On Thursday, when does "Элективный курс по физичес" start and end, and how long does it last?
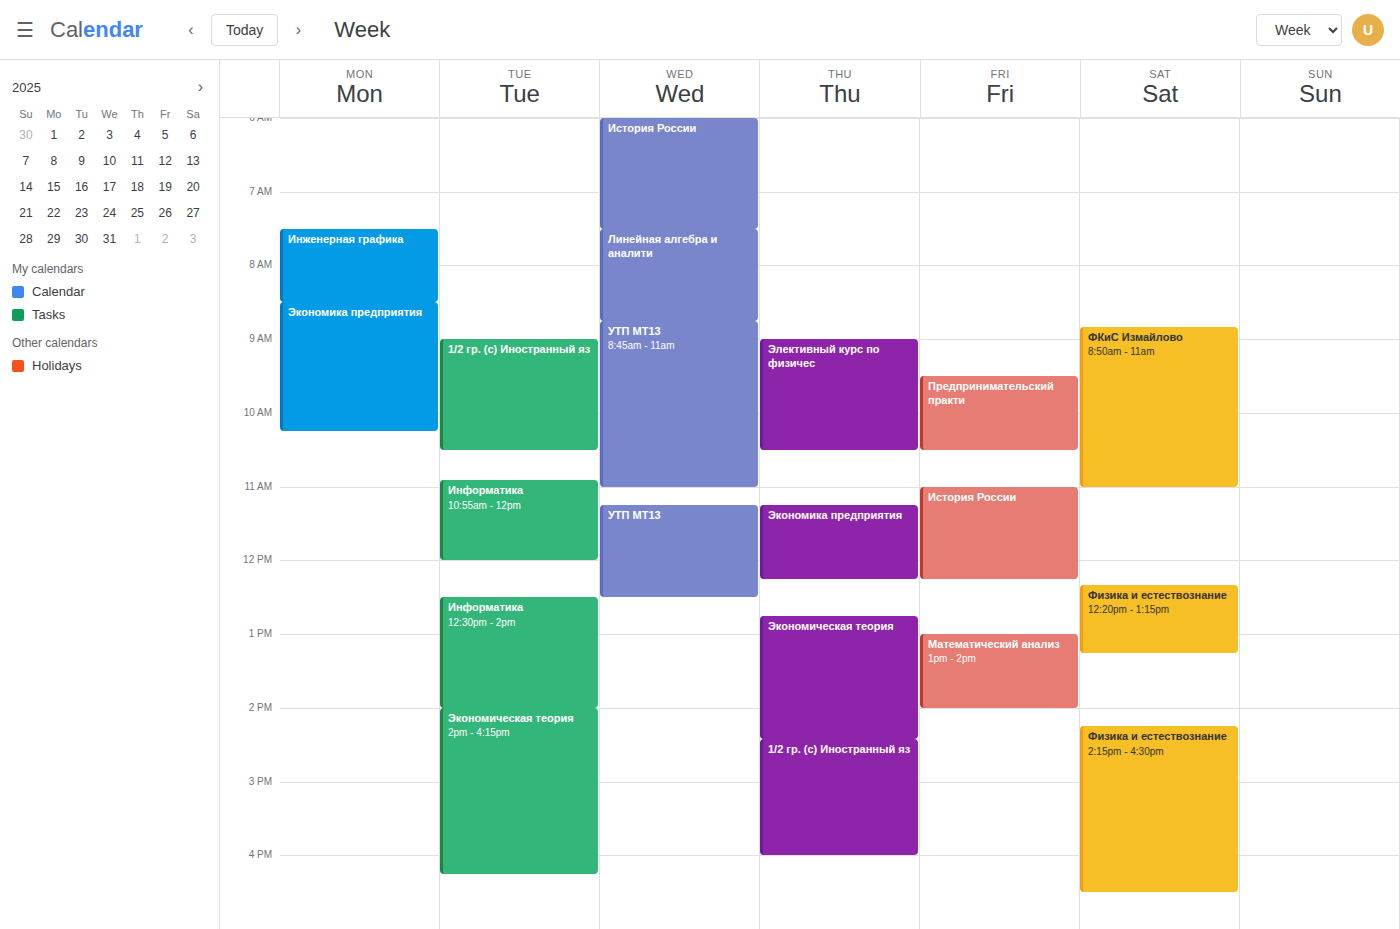
9:00 AM to 10:30 AM, 1 hour 30 minutes